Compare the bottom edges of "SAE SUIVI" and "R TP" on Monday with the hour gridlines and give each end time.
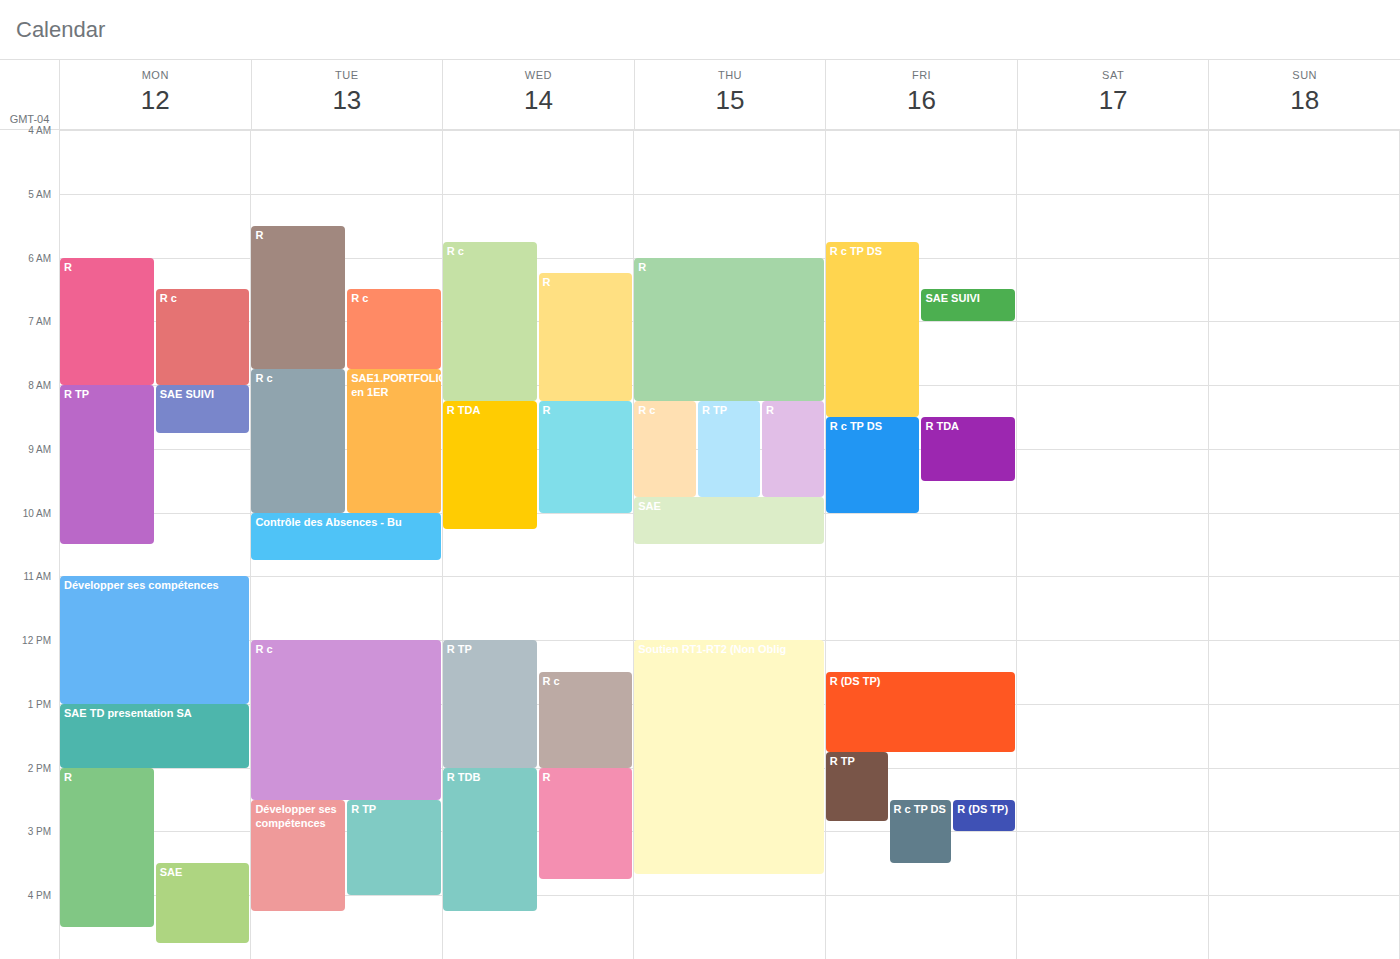
"SAE SUIVI": 8:45 AM, neither: three quarters of the way from the 8 AM line to the 9 AM line. "R TP": 10:30 AM, halfway between the 10 AM and 11 AM lines.